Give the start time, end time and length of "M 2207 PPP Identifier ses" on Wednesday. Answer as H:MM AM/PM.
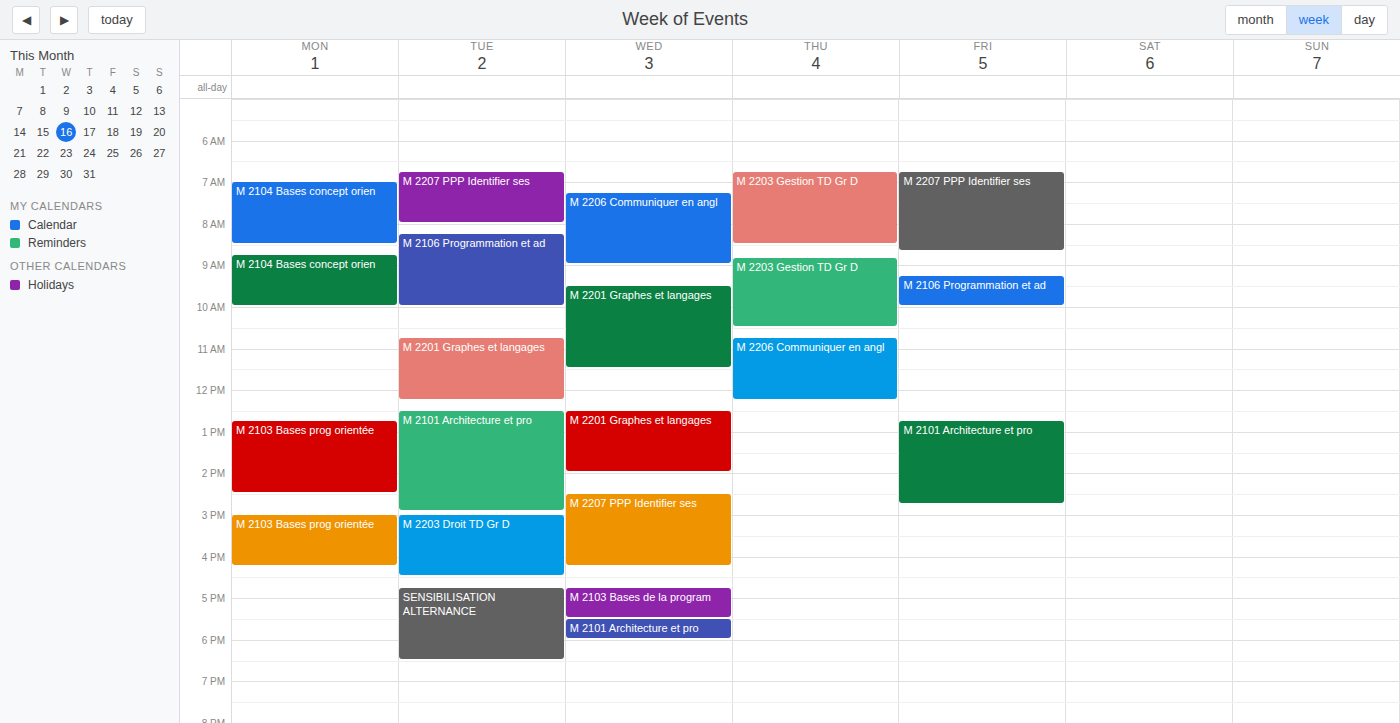
2:30 PM to 4:15 PM, 1 hour 45 minutes